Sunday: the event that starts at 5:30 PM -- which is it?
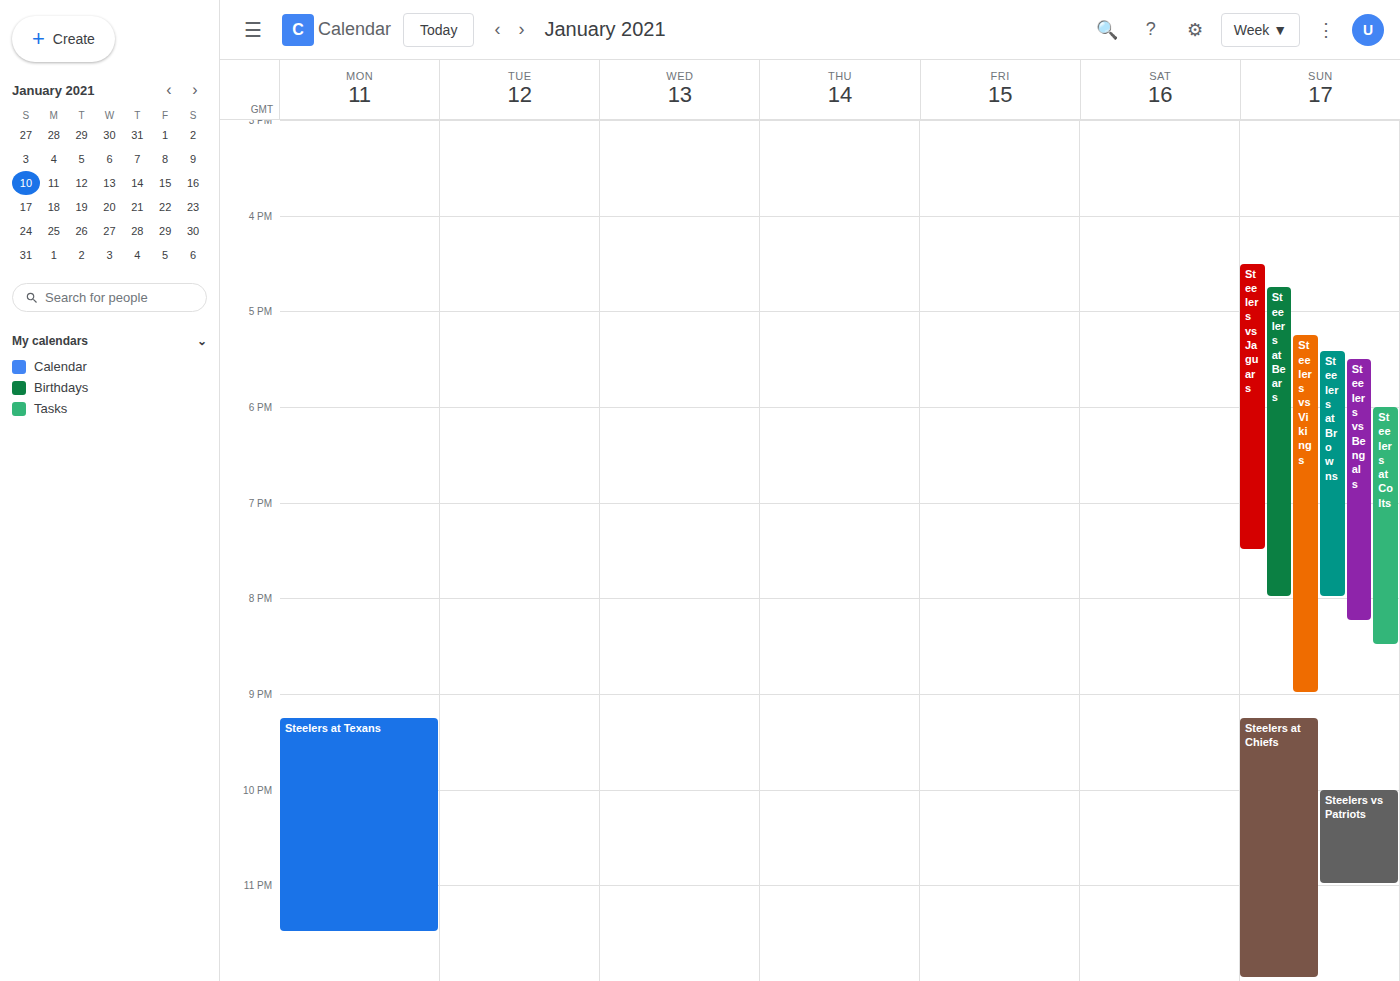
"Steelers vs Bengals"